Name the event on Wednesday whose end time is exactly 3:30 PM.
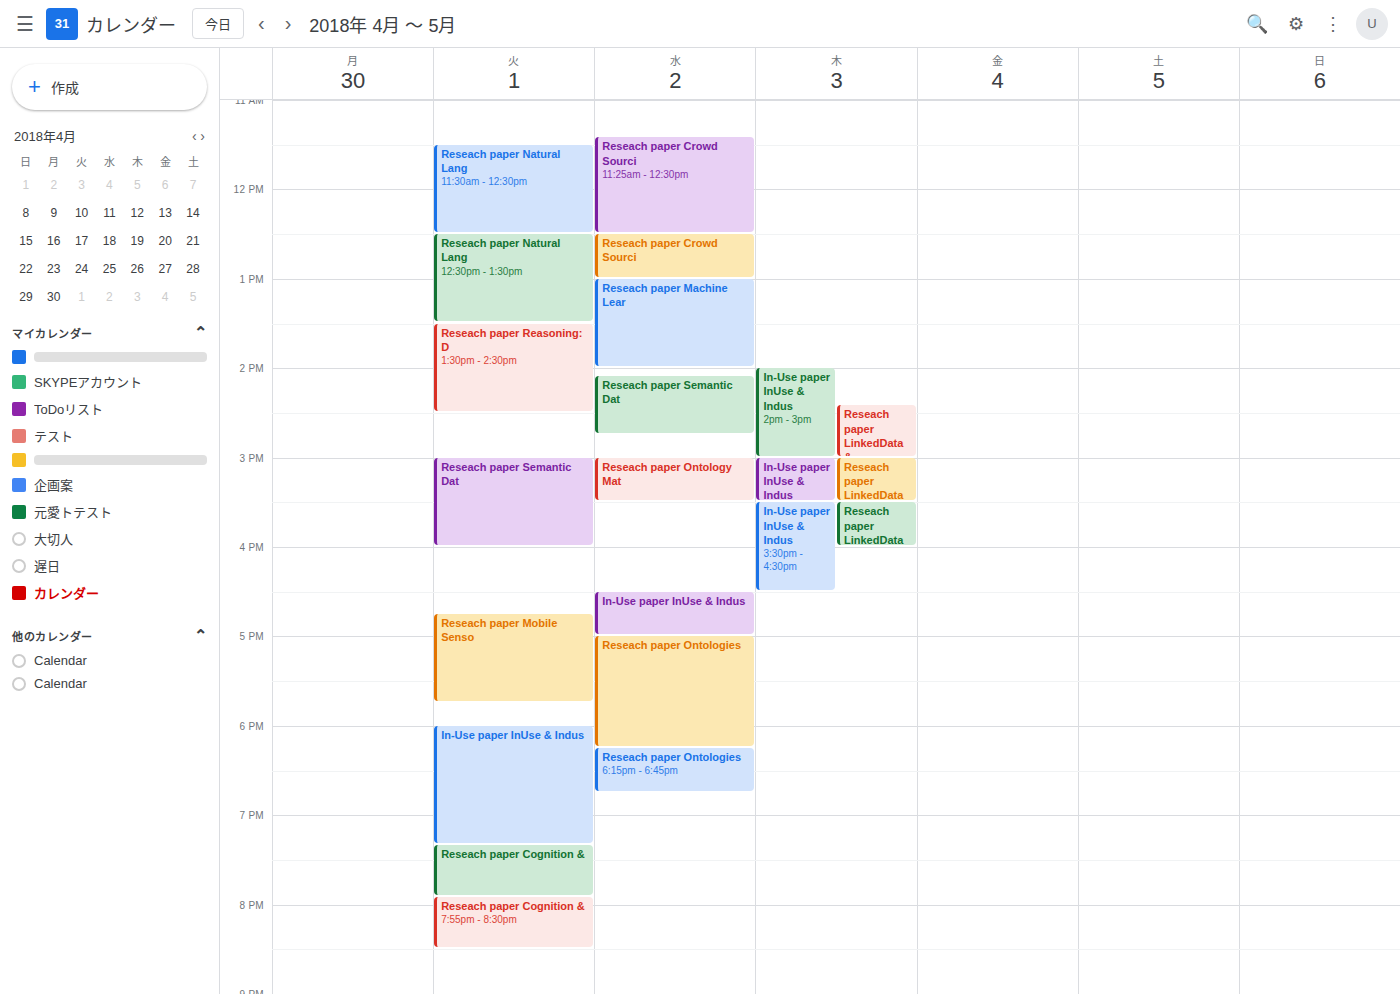
"Reseach paper Ontology Mat"